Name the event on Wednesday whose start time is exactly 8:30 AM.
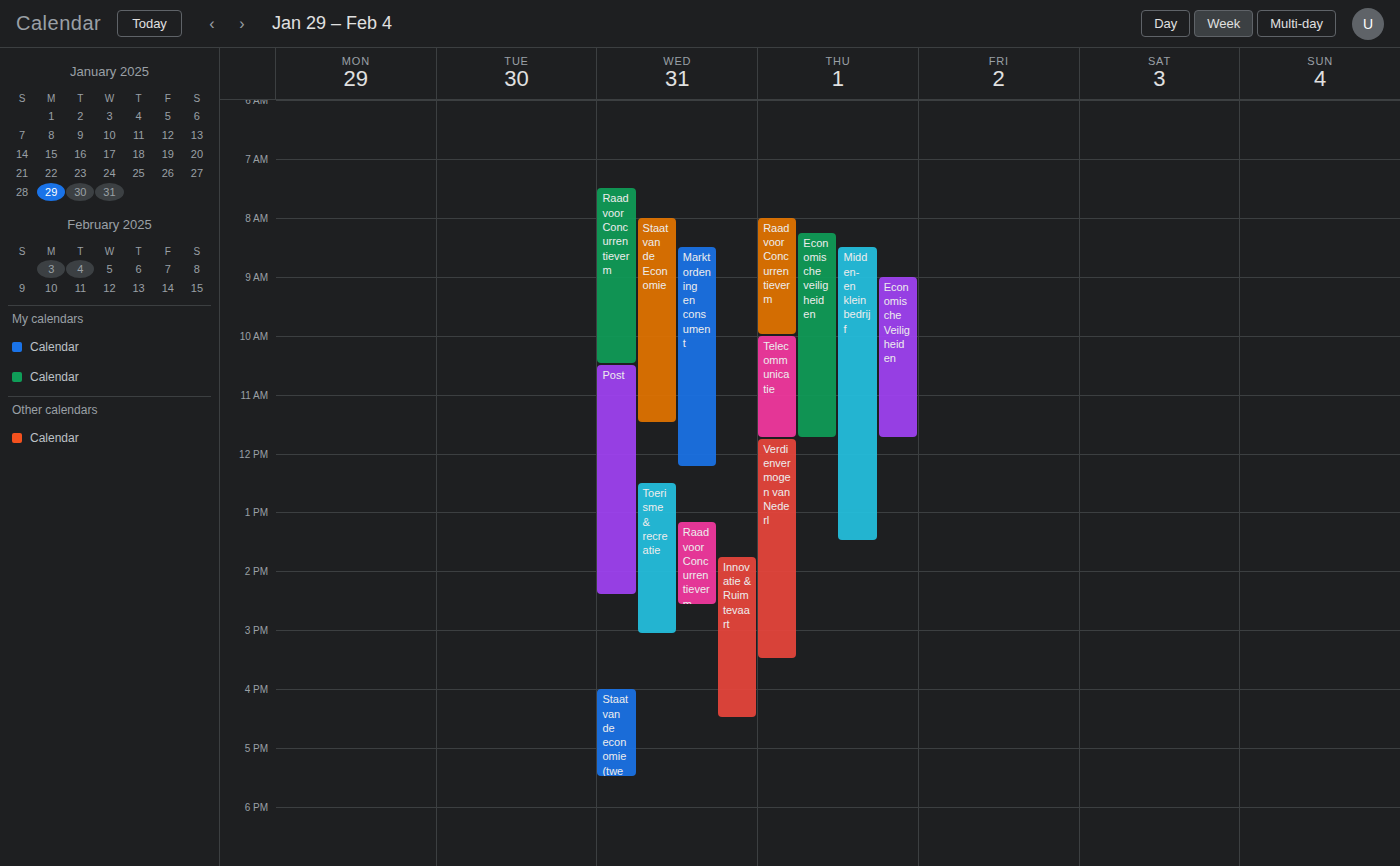
"Marktordening en consument"